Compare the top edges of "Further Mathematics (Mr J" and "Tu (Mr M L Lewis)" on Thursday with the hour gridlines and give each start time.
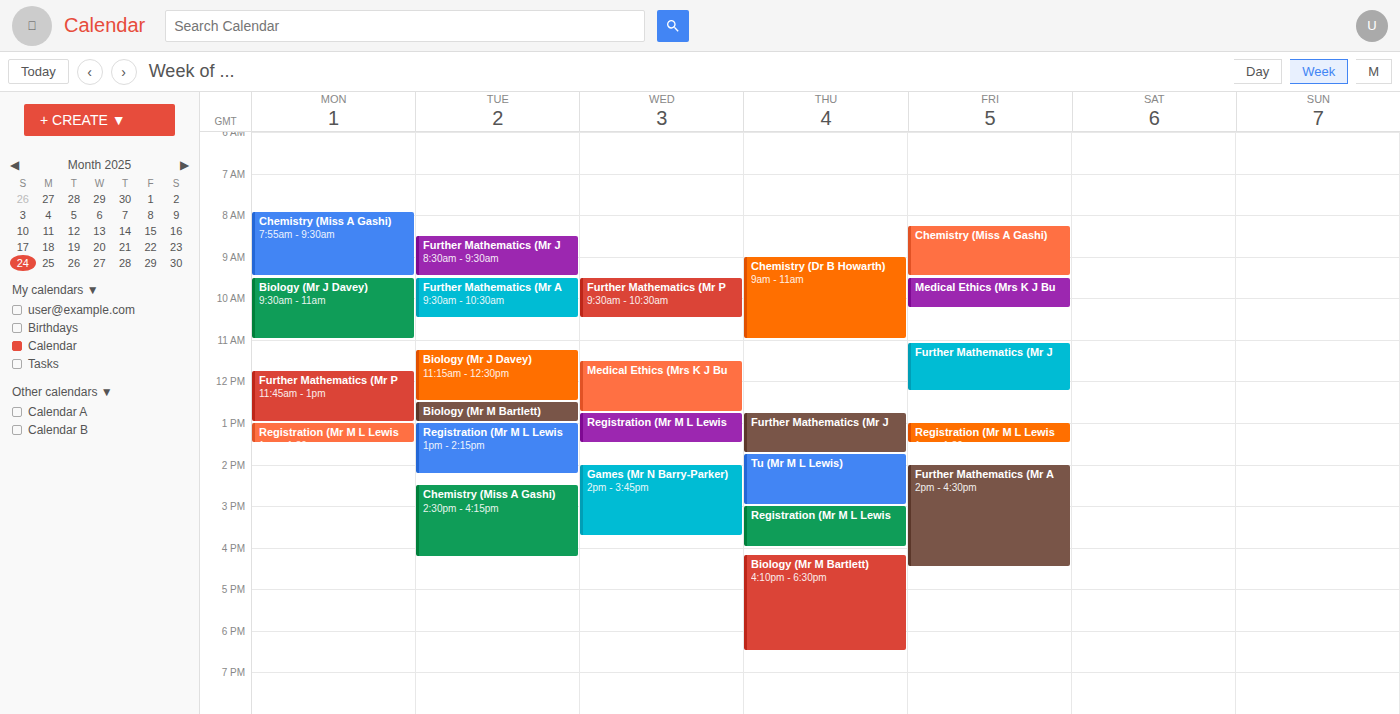
"Further Mathematics (Mr J": 12:45, neither: three quarters of the way from the 12:00 line to the 13:00 line. "Tu (Mr M L Lewis)": 13:45, neither: three quarters of the way from the 13:00 line to the 14:00 line.